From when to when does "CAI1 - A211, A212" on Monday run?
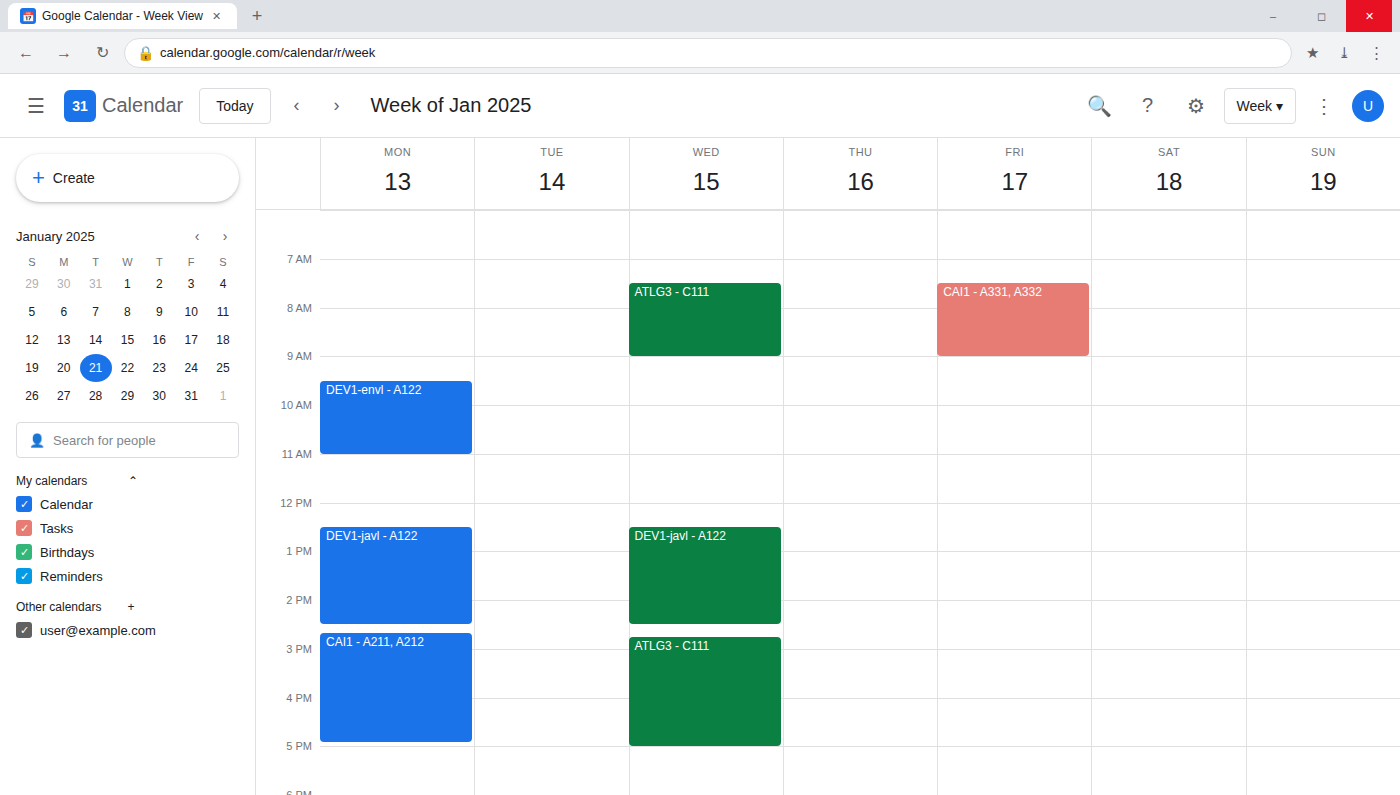
2:40 PM to 4:55 PM